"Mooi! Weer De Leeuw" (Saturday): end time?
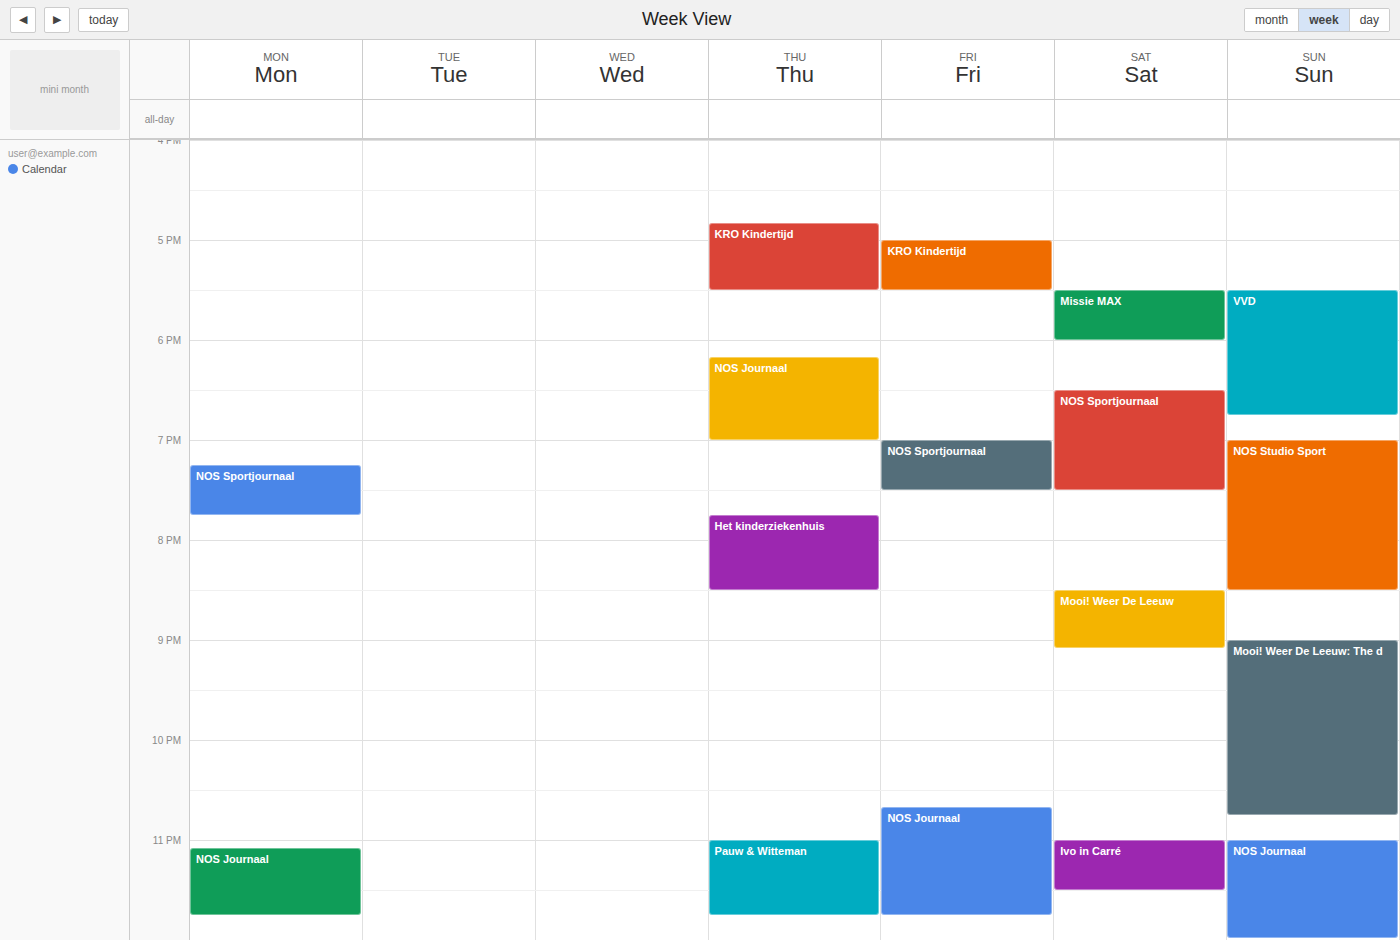
21:05